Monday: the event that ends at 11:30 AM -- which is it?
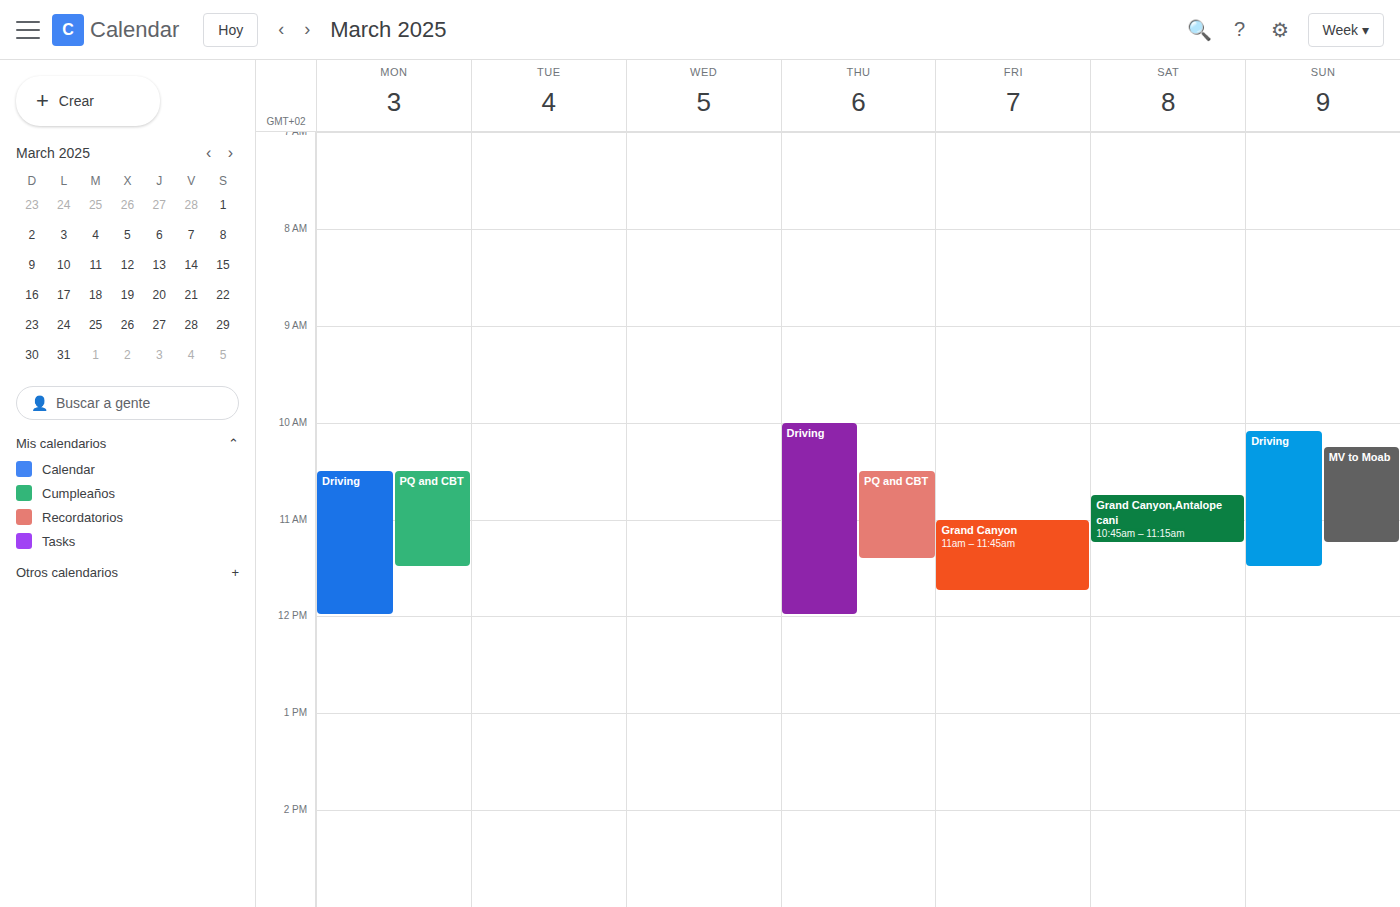
"PQ and CBT"